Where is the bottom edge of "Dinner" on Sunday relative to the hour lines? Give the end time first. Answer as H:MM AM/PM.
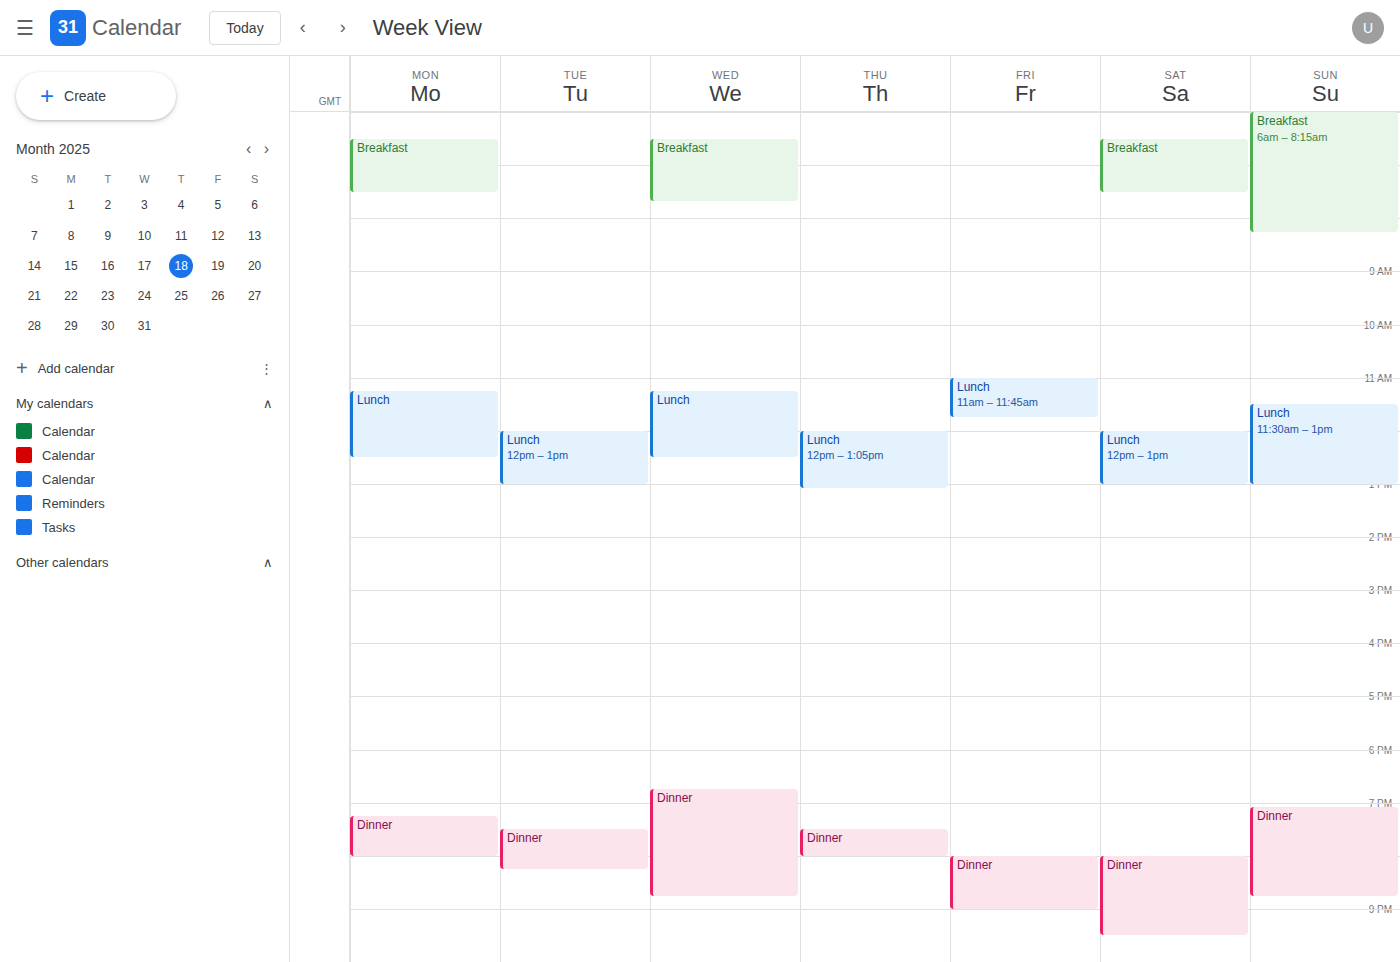
8:45 PM -- neither: three quarters of the way from the 8 PM line to the 9 PM line.